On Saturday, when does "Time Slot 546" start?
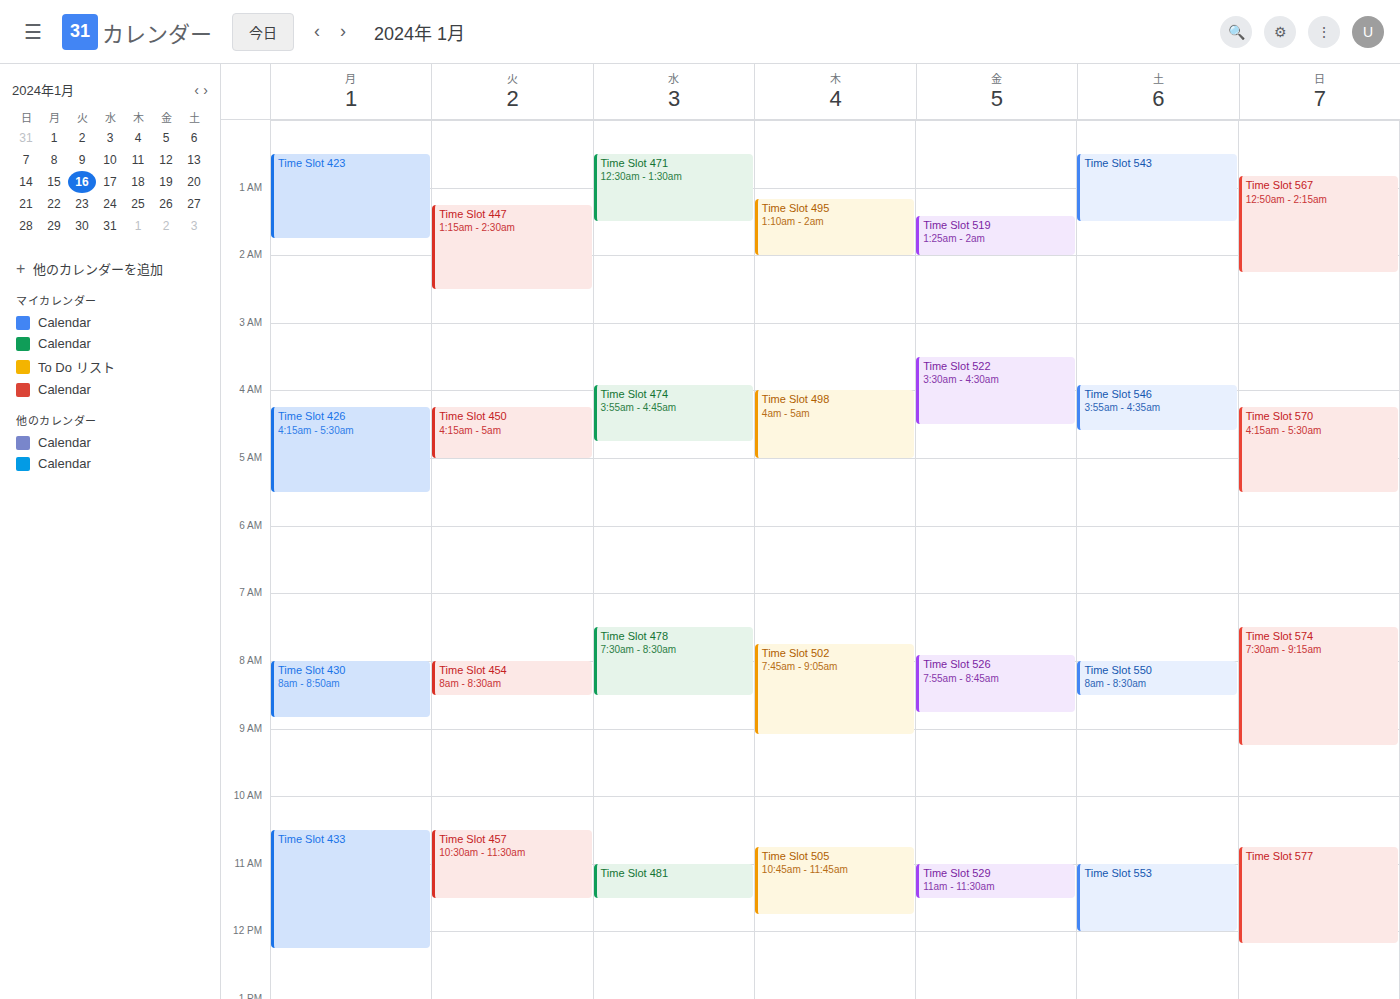
3:55 AM